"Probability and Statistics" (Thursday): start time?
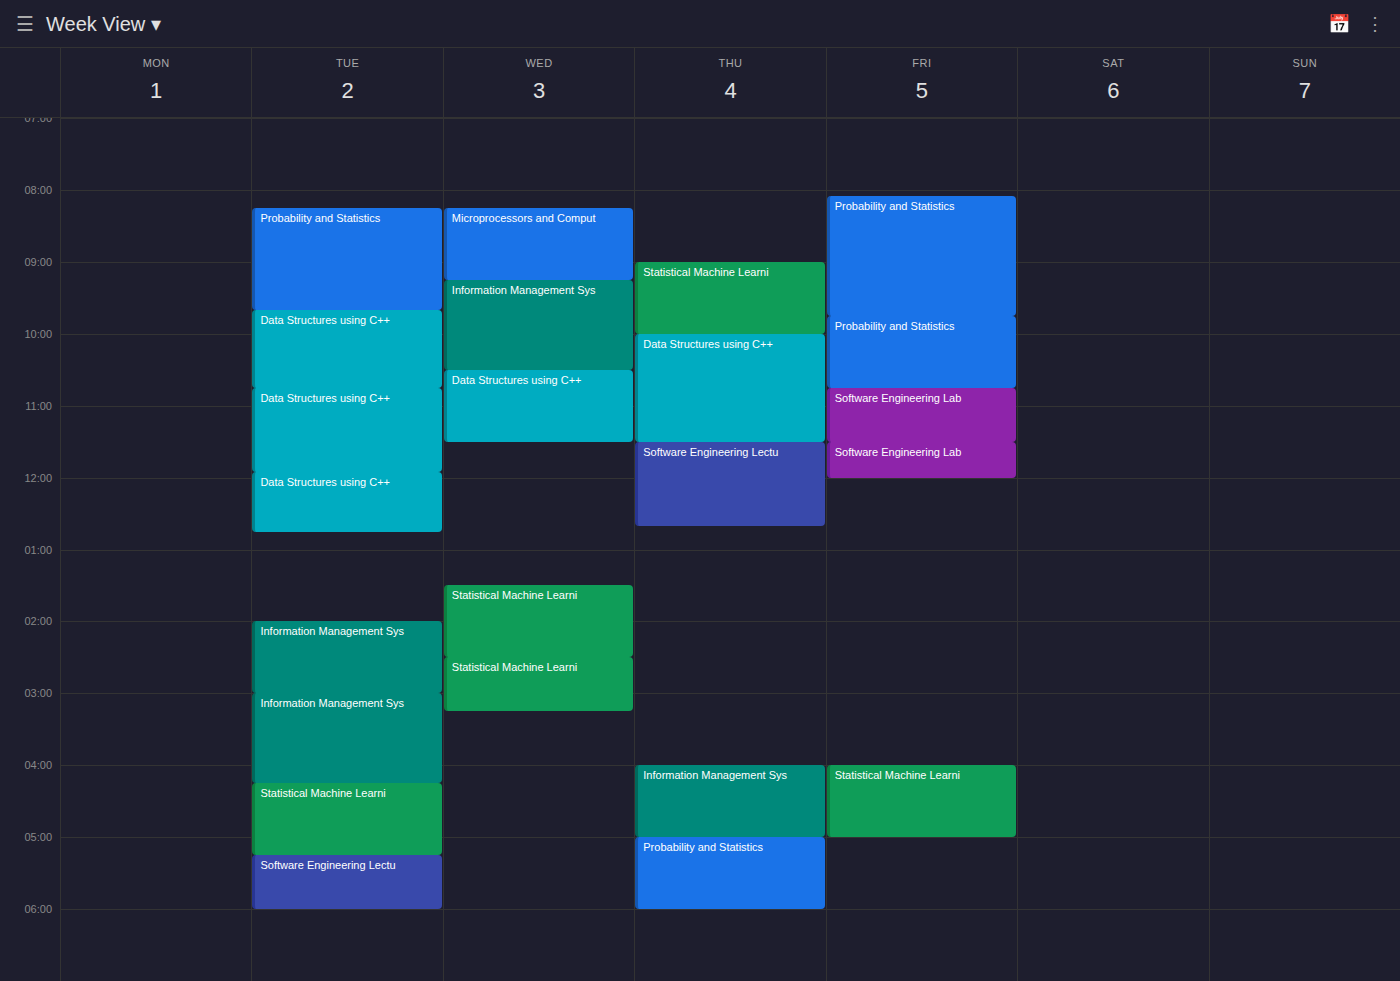
5:00 PM